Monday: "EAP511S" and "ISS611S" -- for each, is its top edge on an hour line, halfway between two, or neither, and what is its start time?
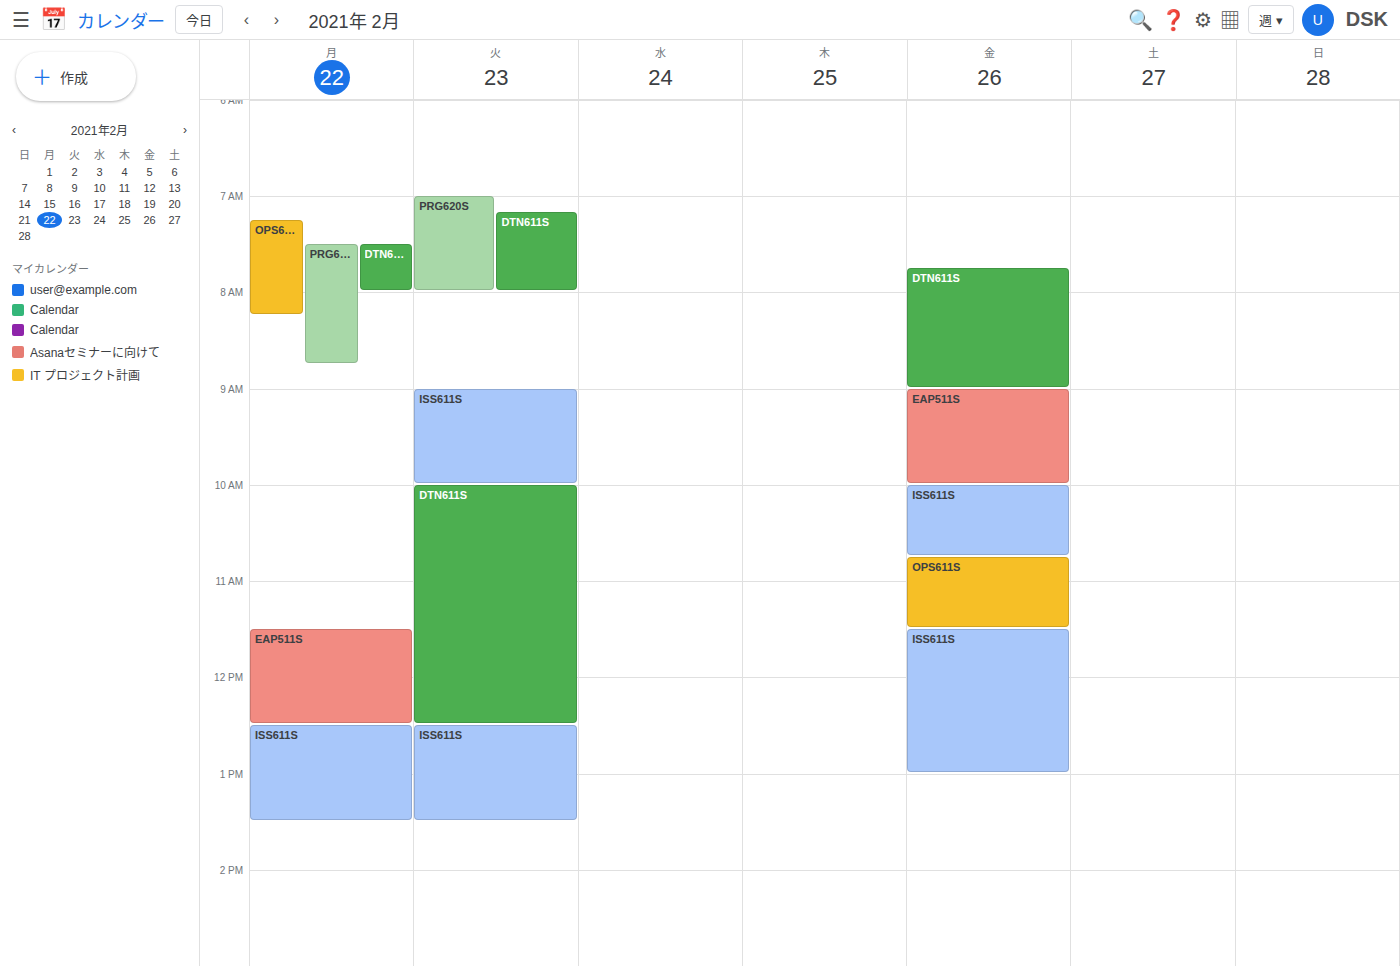
"EAP511S": 11:30 AM, halfway between the 11 AM and 12 PM lines. "ISS611S": 12:30 PM, halfway between the 12 PM and 1 PM lines.